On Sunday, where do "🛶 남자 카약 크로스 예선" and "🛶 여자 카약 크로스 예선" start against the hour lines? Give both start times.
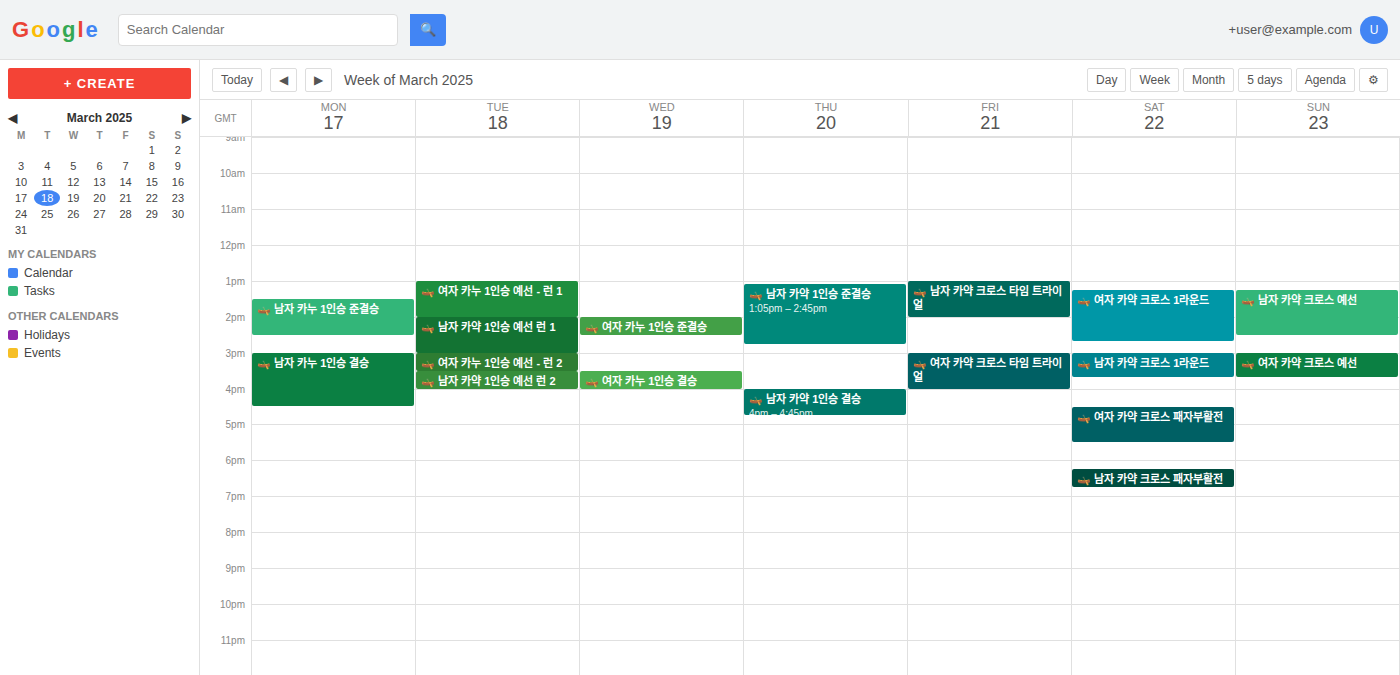
"🛶 남자 카약 크로스 예선": 1:15 PM, neither: a quarter of the way from the 1 PM line to the 2 PM line. "🛶 여자 카약 크로스 예선": 3:00 PM, exactly on the 3 PM line.